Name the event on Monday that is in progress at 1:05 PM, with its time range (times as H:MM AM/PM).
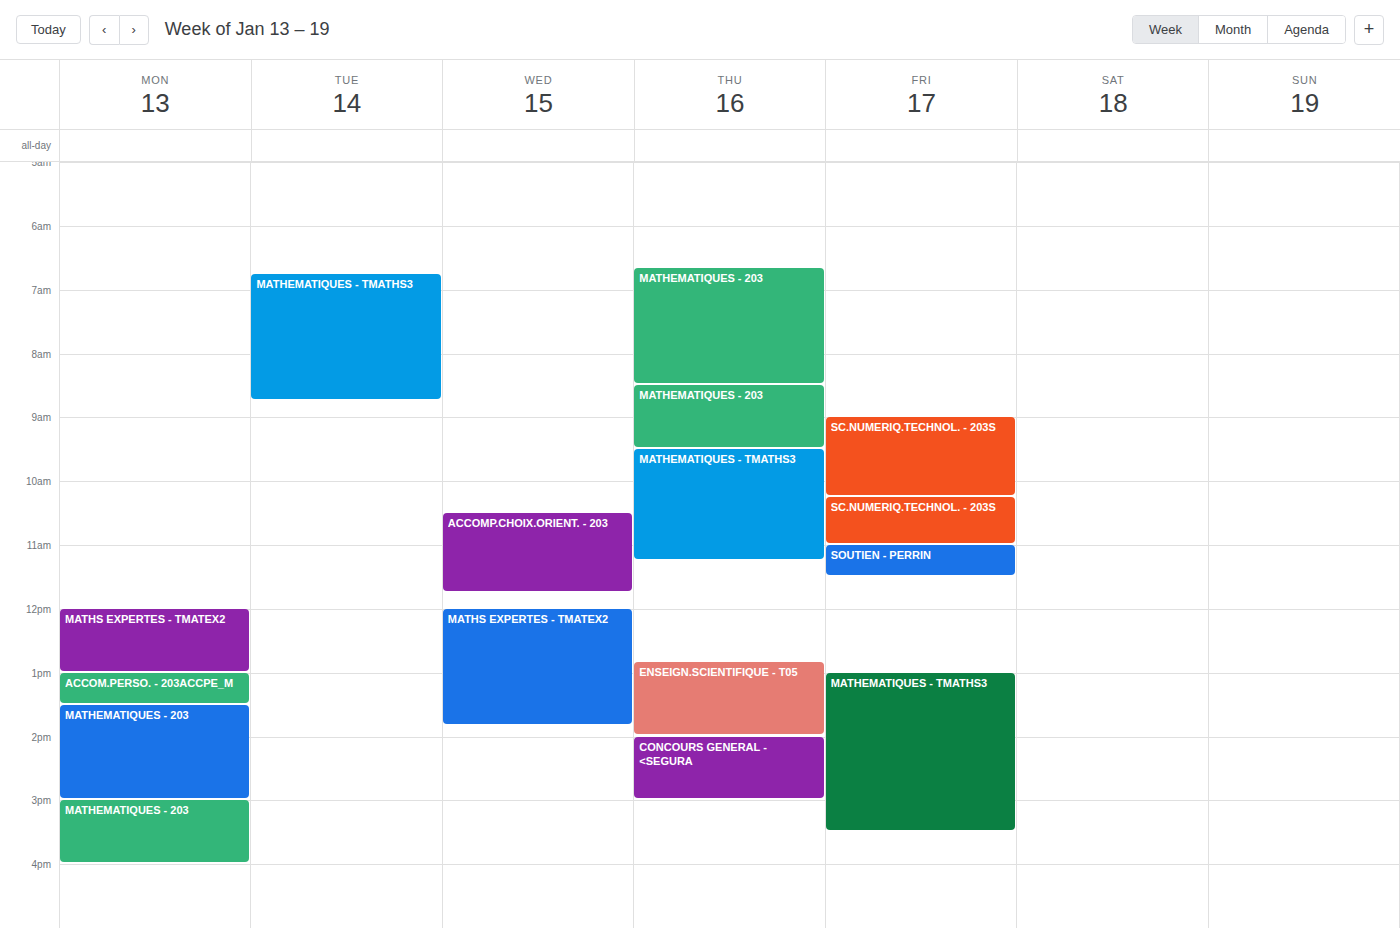
"ACCOM.PERSO. - 203ACCPE_M", 1:00 PM to 1:30 PM